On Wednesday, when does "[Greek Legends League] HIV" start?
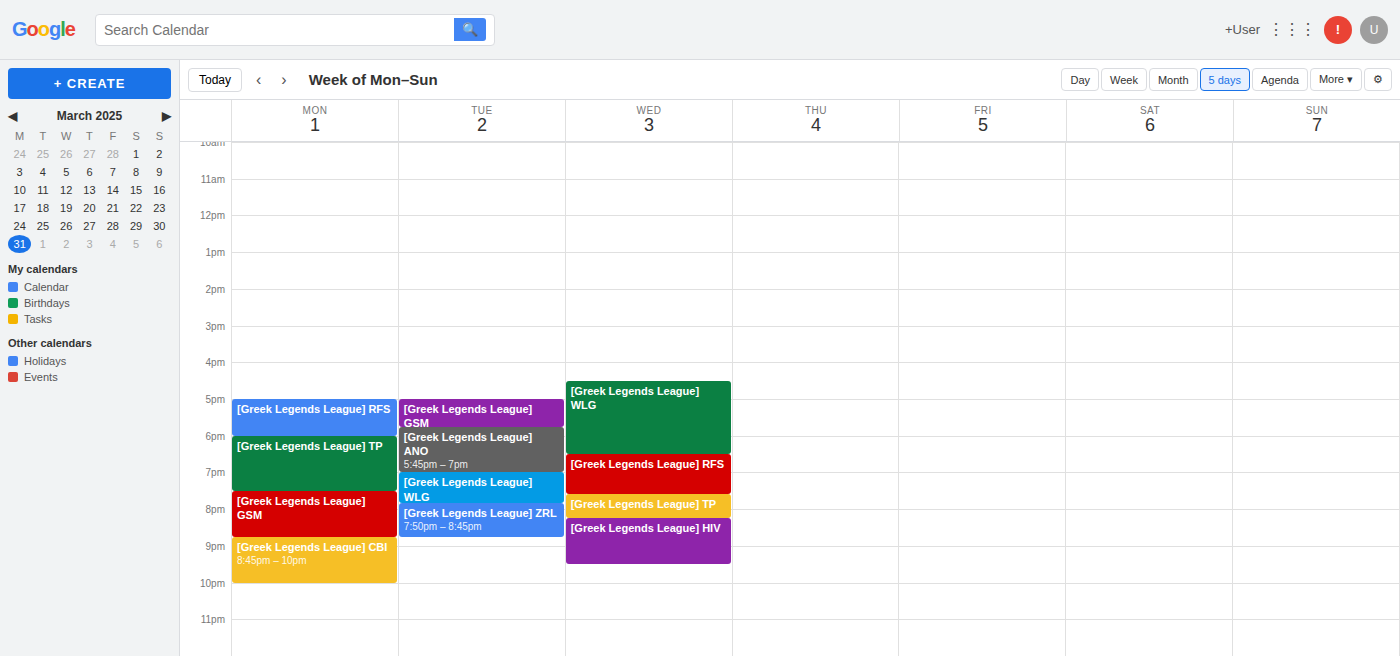
8:15 PM